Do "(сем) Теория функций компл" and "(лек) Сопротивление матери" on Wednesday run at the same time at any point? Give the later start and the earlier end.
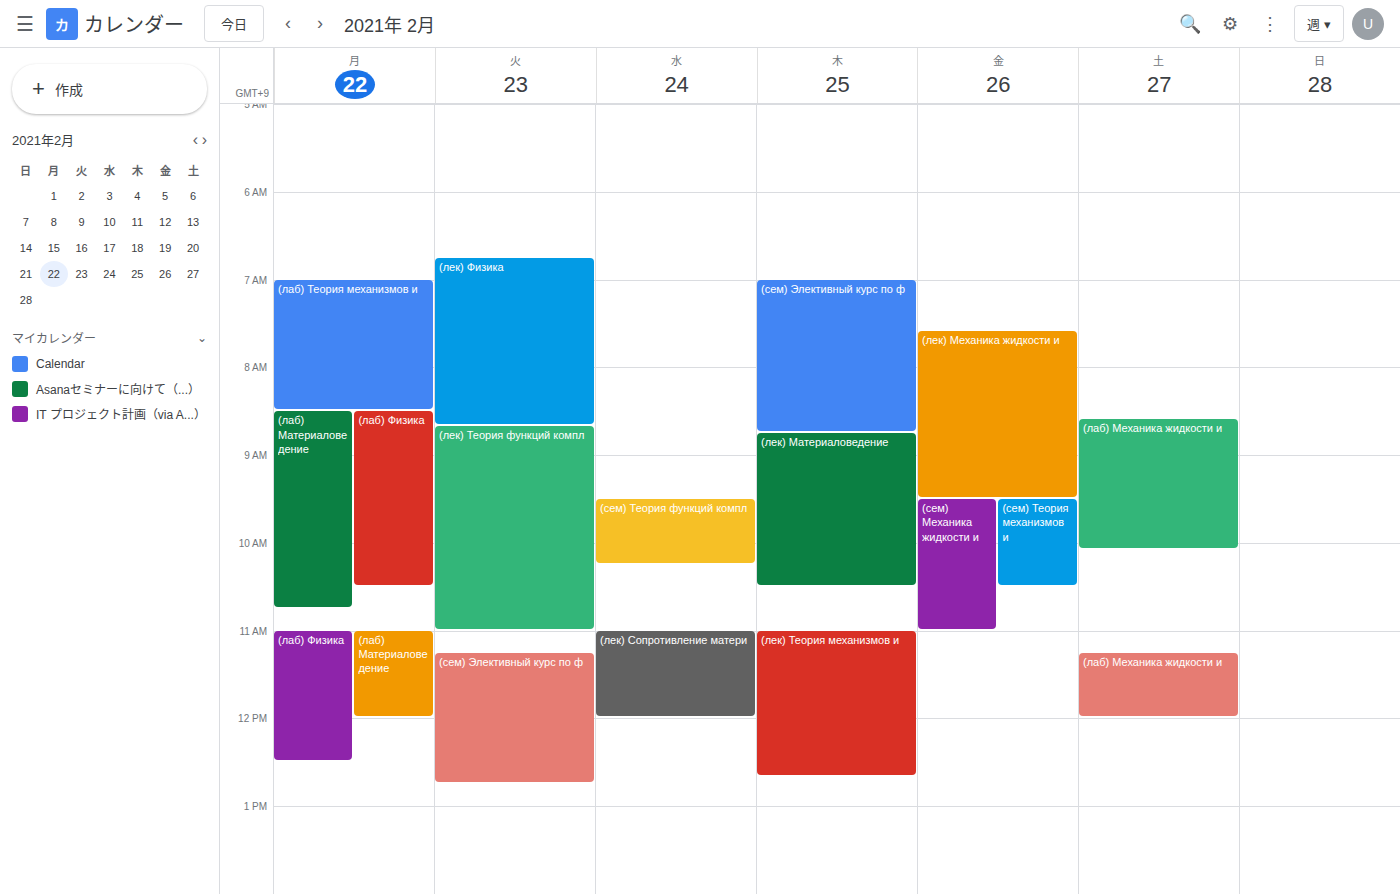
"(сем) Теория функций компл" ends at 10:15 AM and "(лек) Сопротивление матери" starts at 11:00 AM -- no overlap.